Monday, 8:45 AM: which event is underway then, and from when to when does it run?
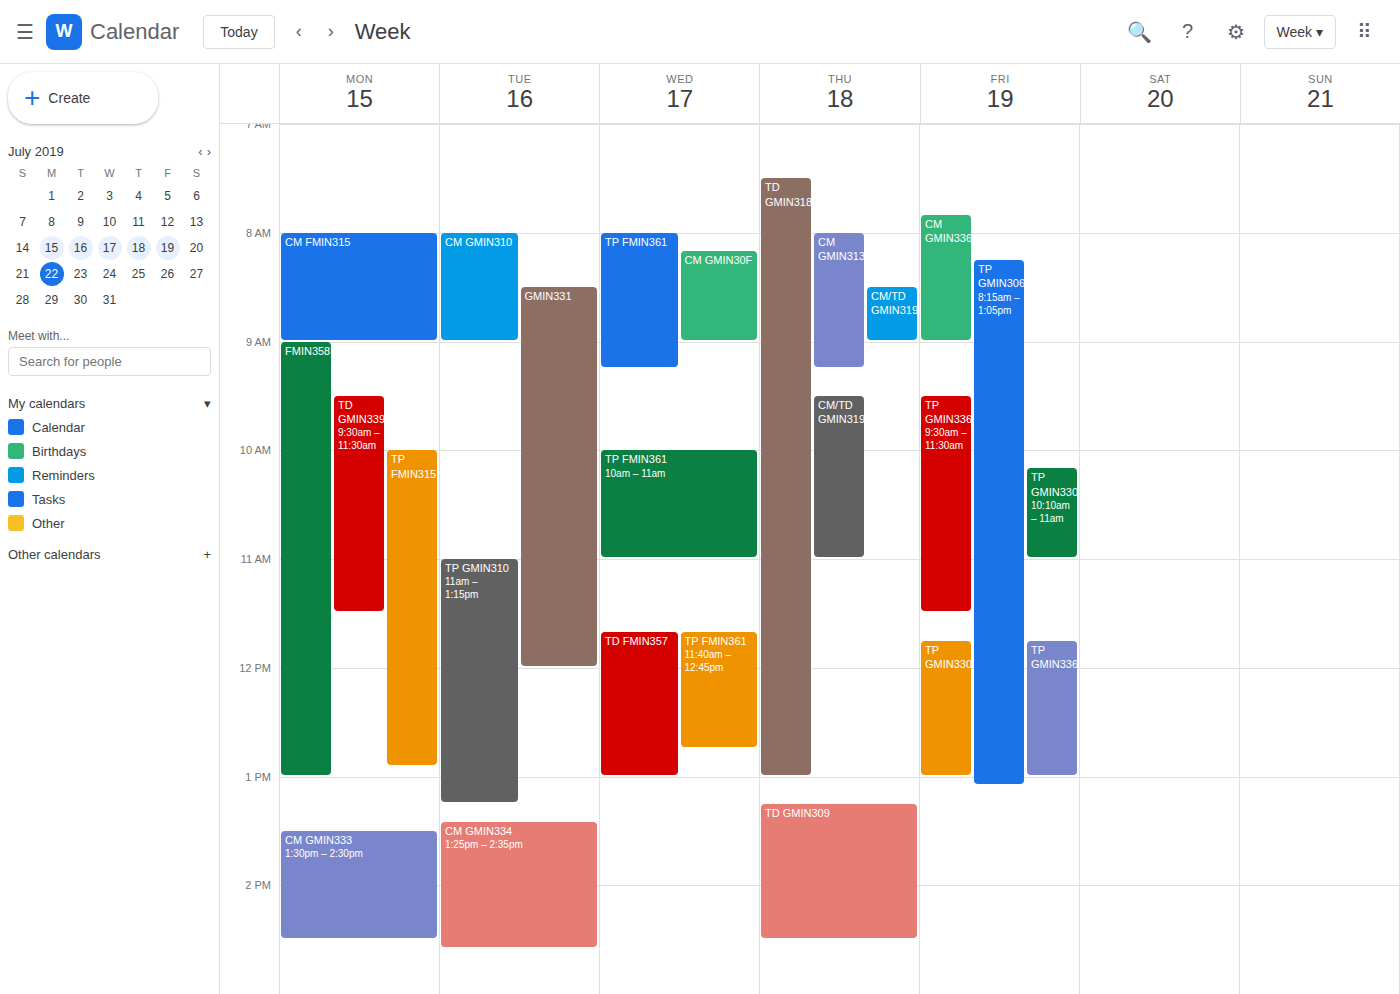
"CM FMIN315", 8:00 AM to 9:00 AM